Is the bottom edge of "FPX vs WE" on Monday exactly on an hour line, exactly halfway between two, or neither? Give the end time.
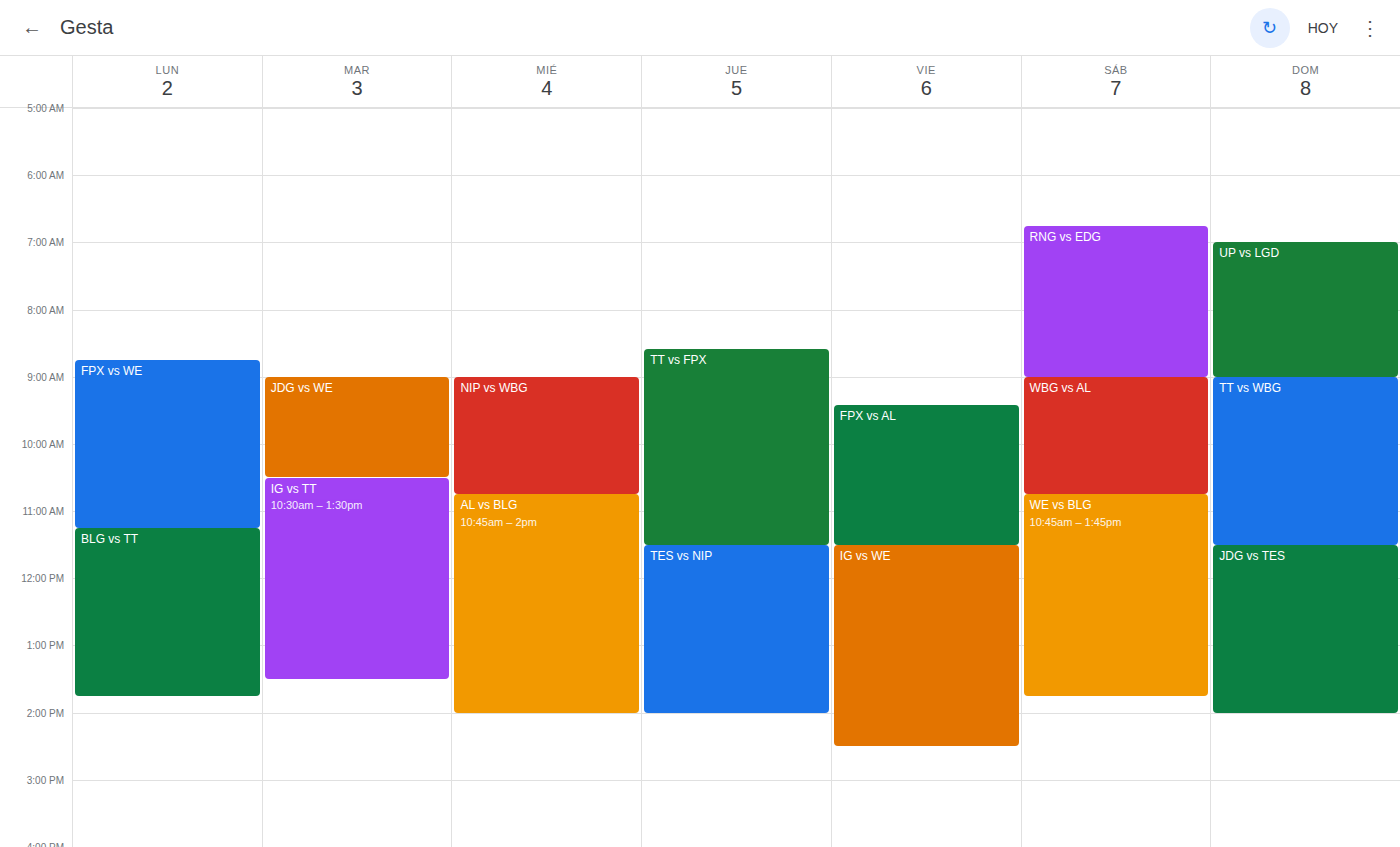
11:15 AM -- neither: a quarter of the way from the 11 AM line to the 12 PM line.